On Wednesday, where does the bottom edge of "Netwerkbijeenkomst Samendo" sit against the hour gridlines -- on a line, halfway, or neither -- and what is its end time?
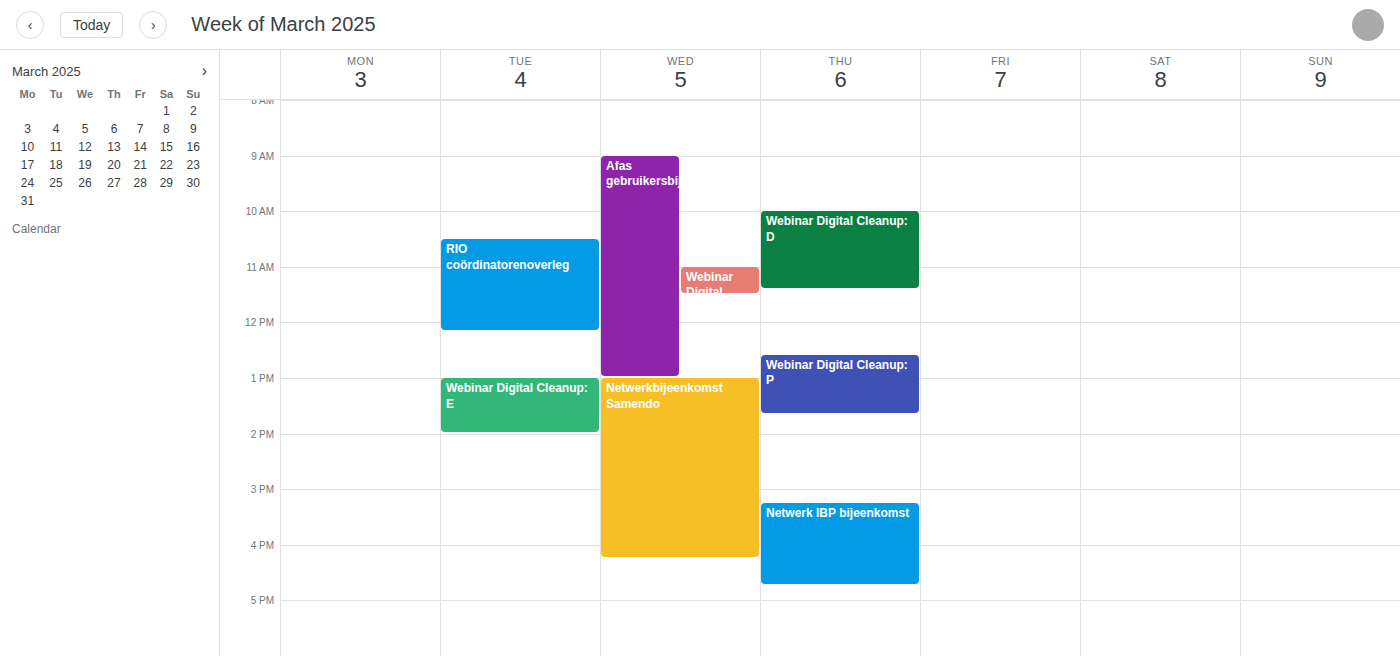
16:15 -- neither: a quarter of the way from the 16:00 line to the 17:00 line.